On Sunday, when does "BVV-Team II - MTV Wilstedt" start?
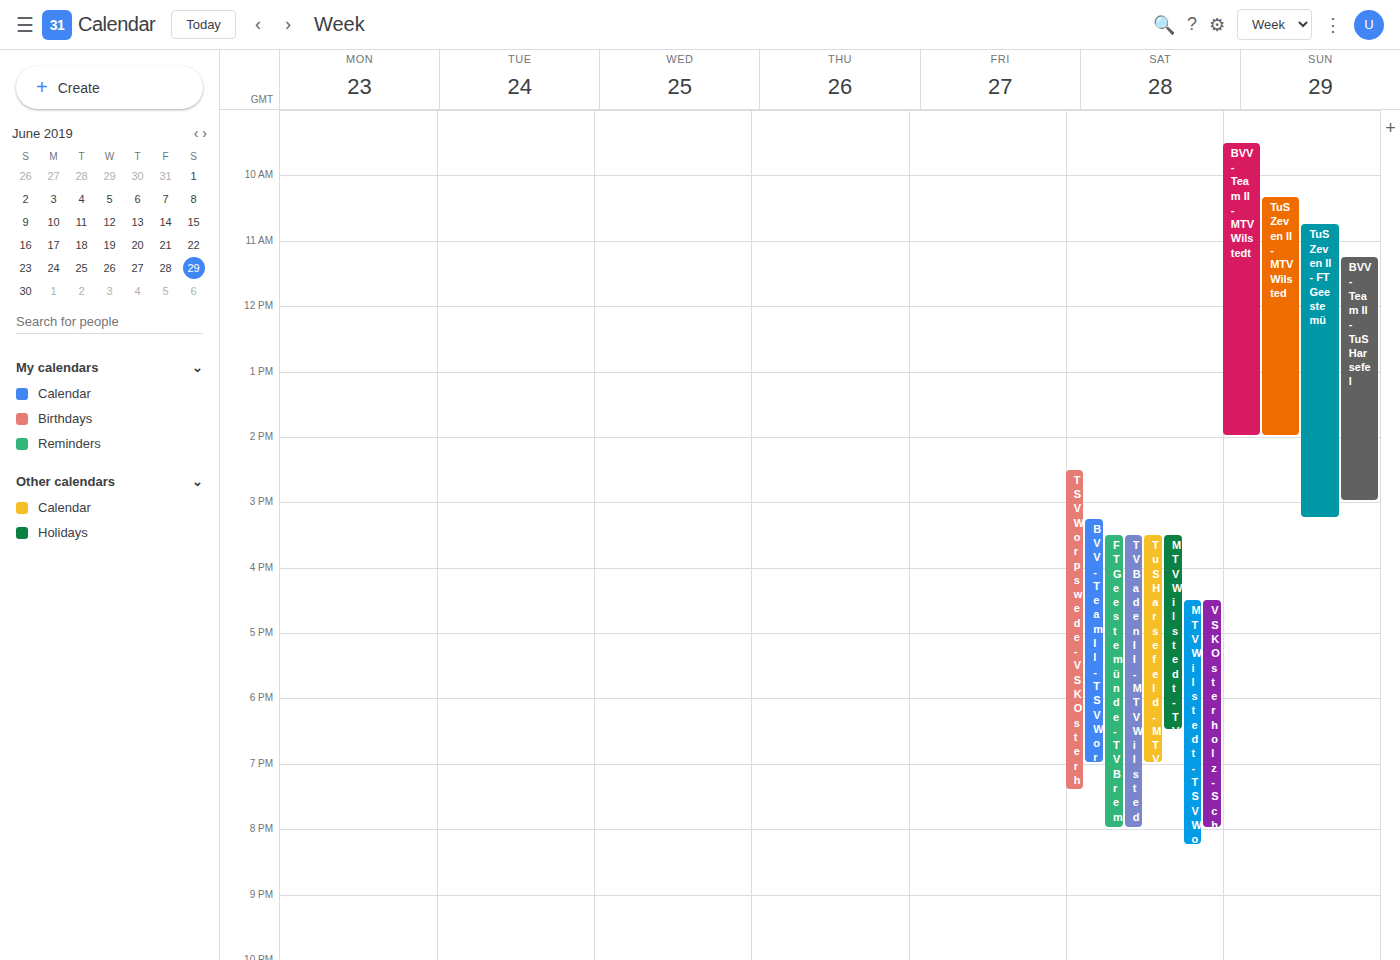
9:30 AM